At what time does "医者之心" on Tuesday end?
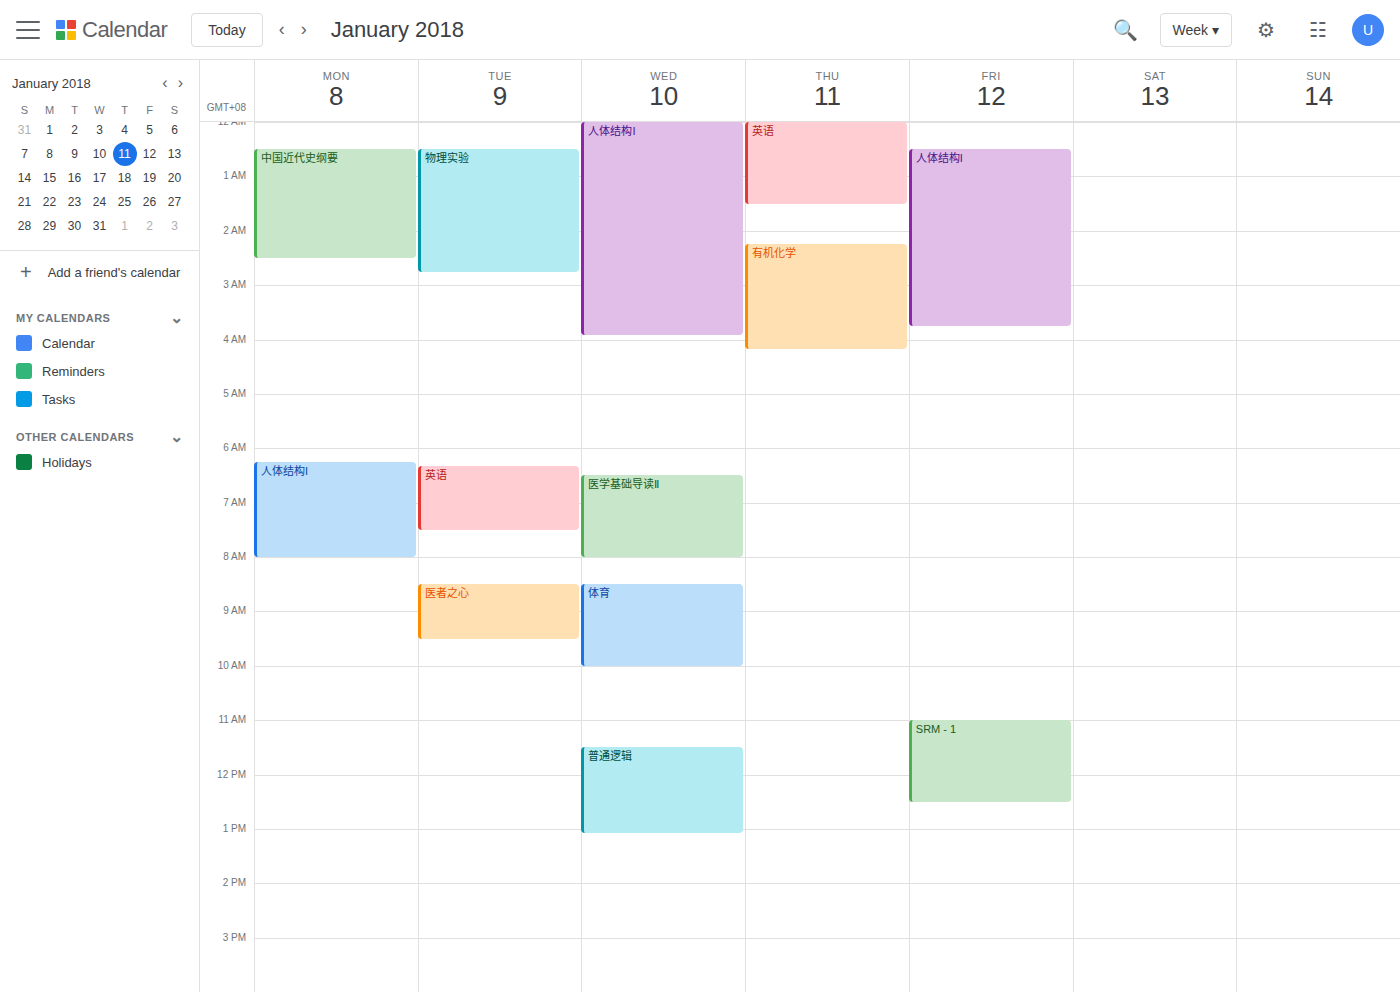
9:30 AM